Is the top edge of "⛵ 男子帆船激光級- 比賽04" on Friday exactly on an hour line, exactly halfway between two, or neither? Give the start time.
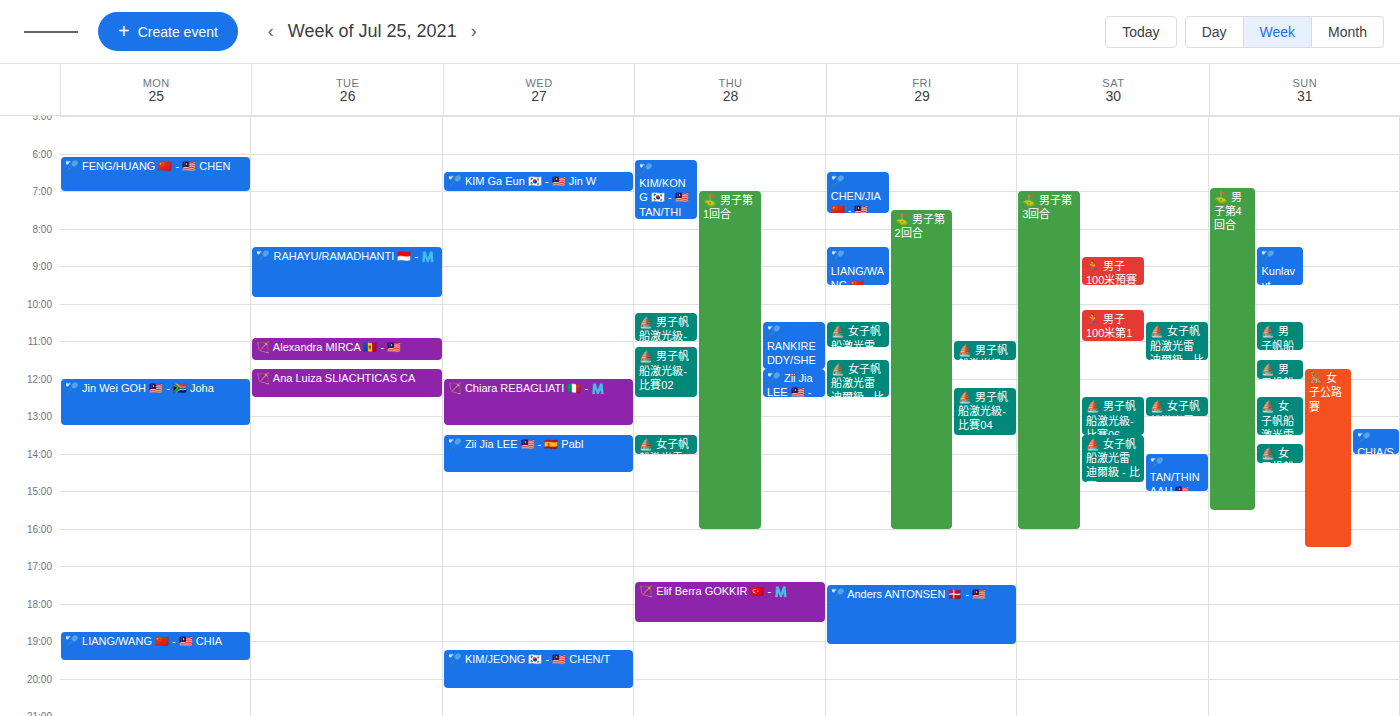
12:15 -- neither: a quarter of the way from the 12:00 line to the 13:00 line.